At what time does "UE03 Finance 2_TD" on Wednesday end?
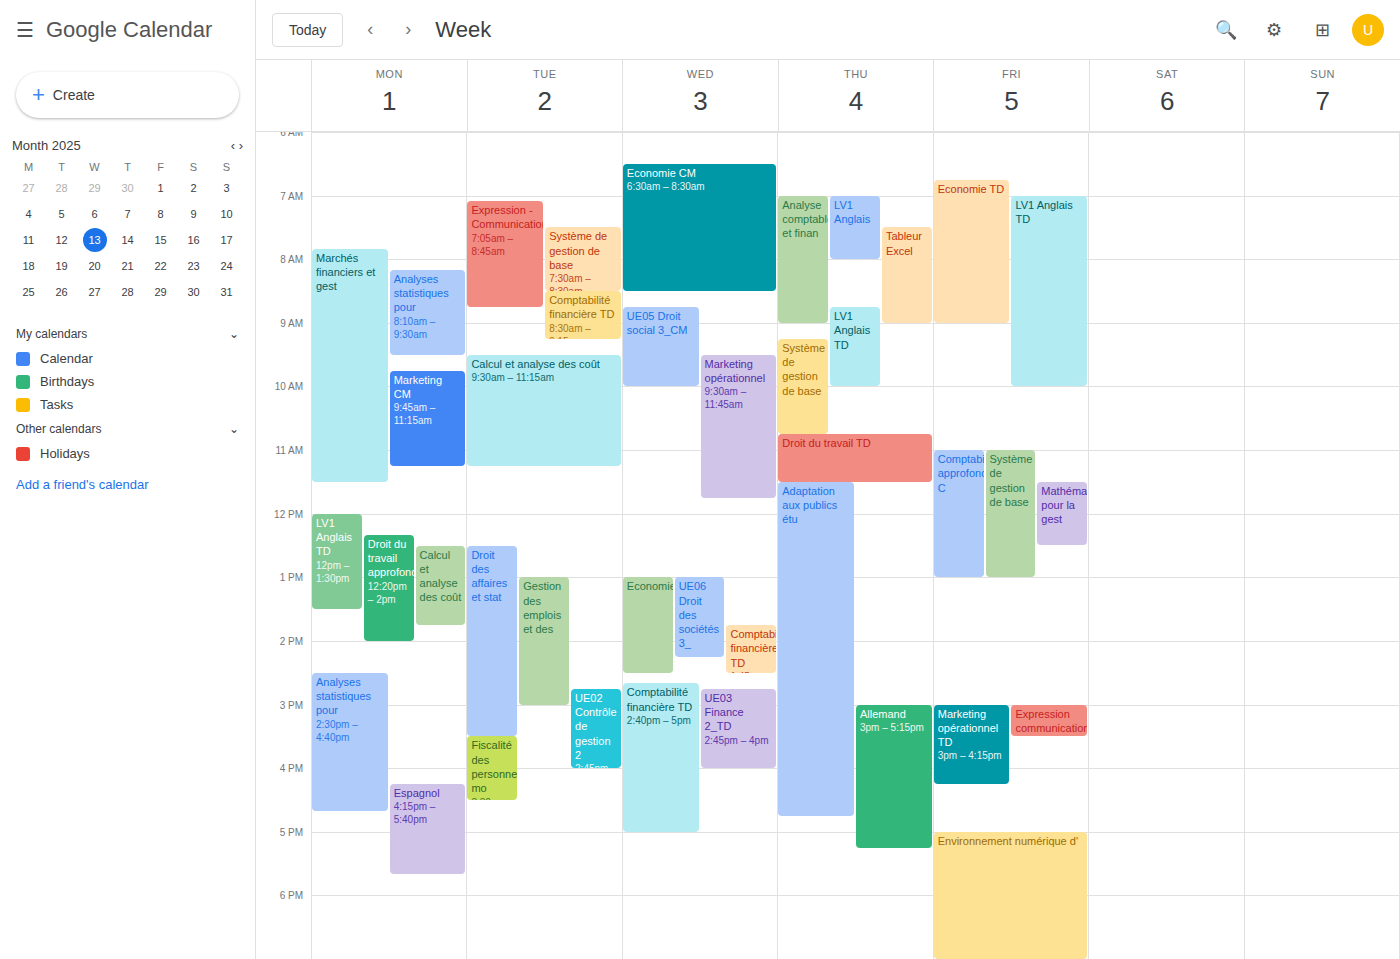
4:00 PM